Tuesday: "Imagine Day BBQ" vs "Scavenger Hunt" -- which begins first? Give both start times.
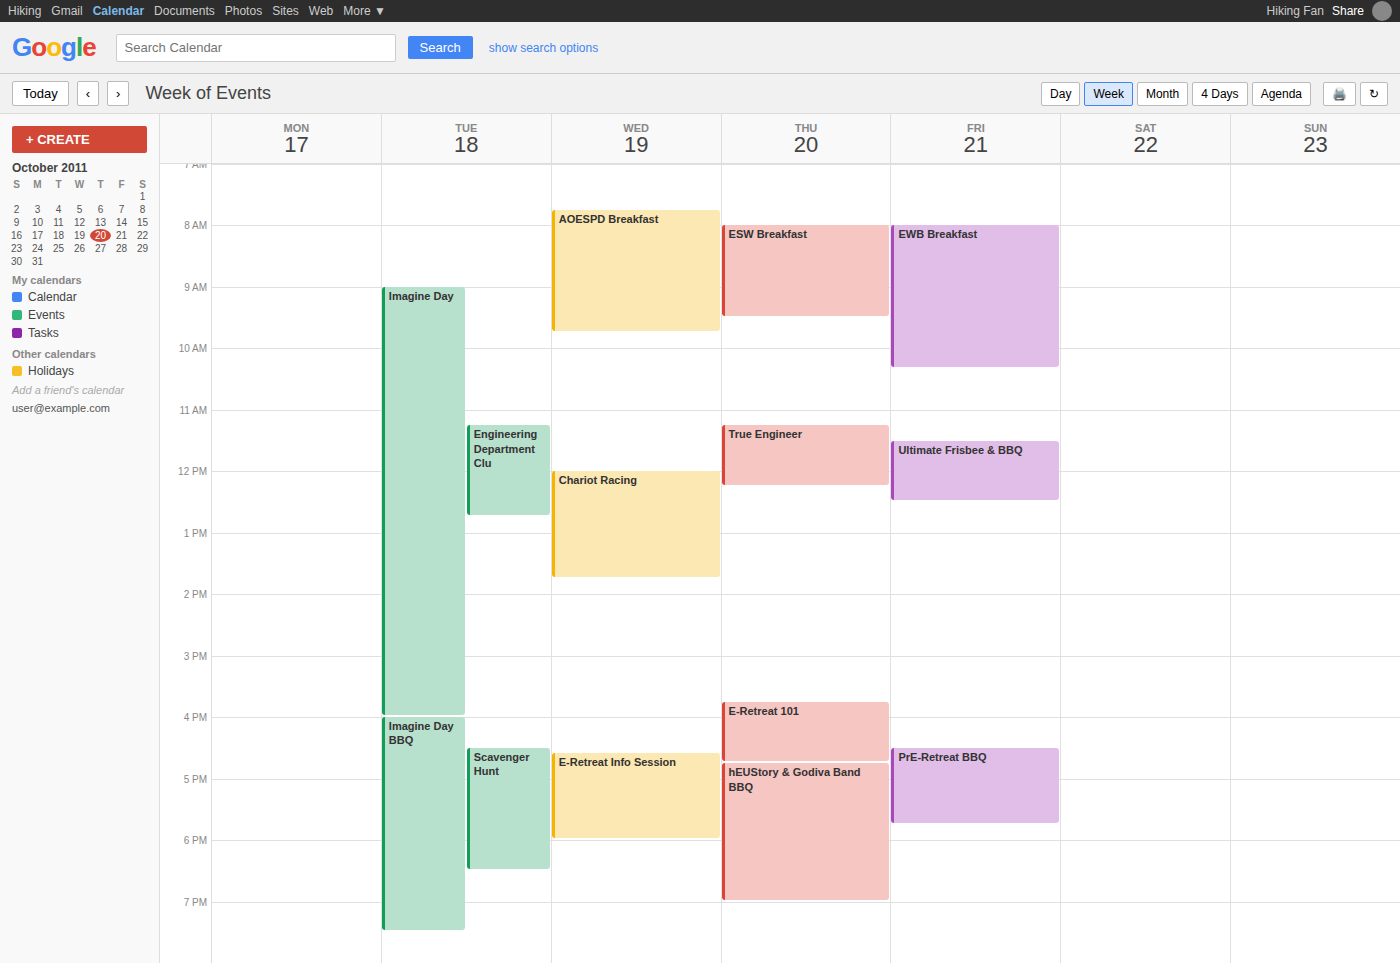
"Imagine Day BBQ" 4:00 PM; "Scavenger Hunt" 4:30 PM.